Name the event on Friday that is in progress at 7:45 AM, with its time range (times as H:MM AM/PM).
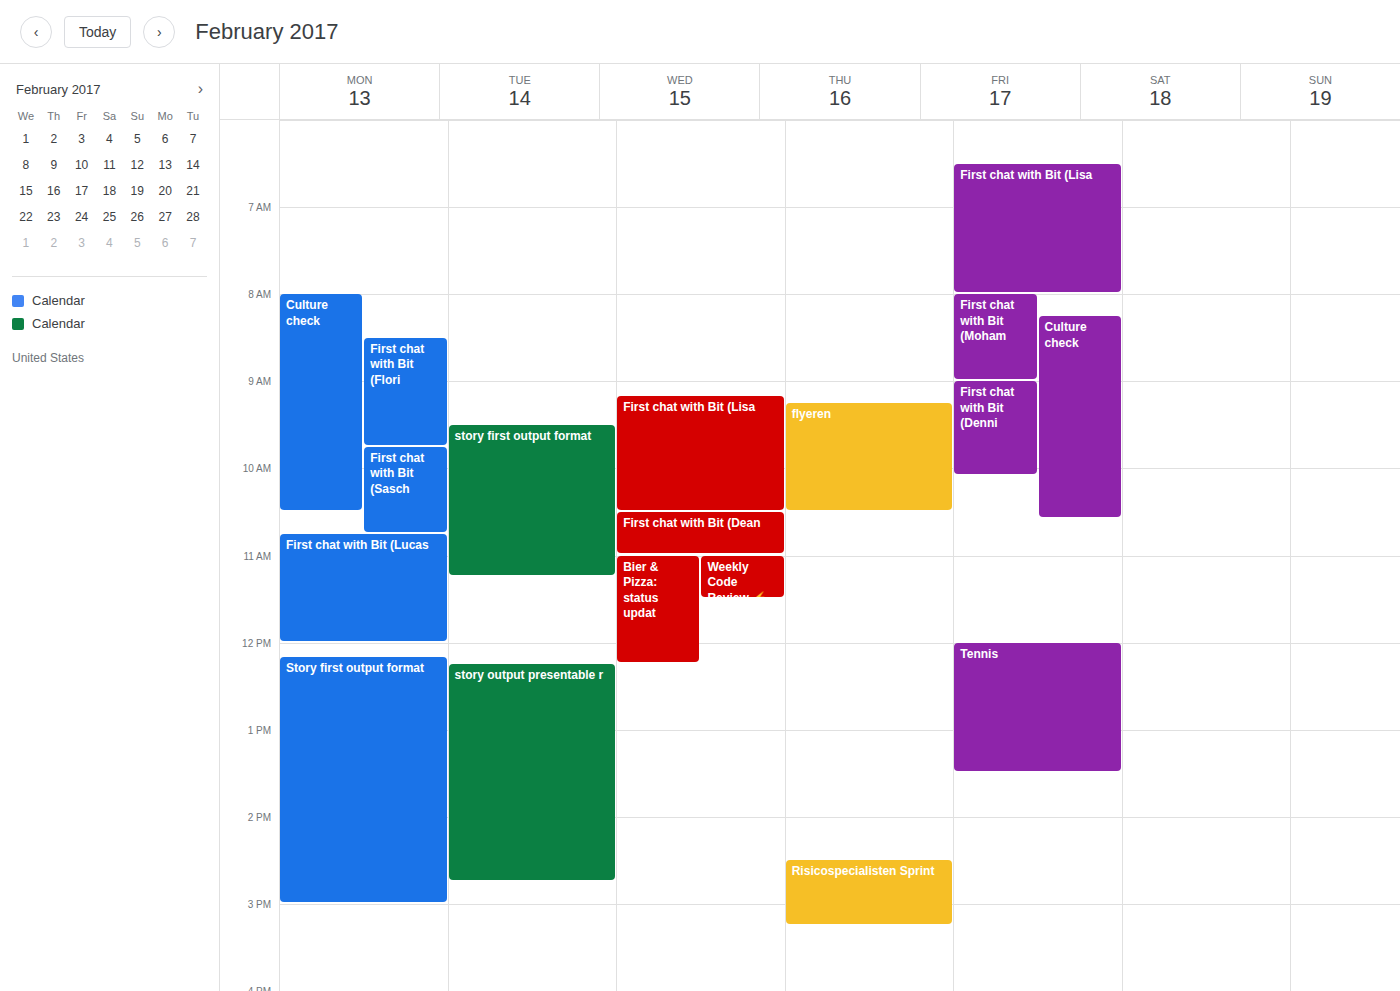
"First chat with Bit (Lisa", 6:30 AM to 8:00 AM